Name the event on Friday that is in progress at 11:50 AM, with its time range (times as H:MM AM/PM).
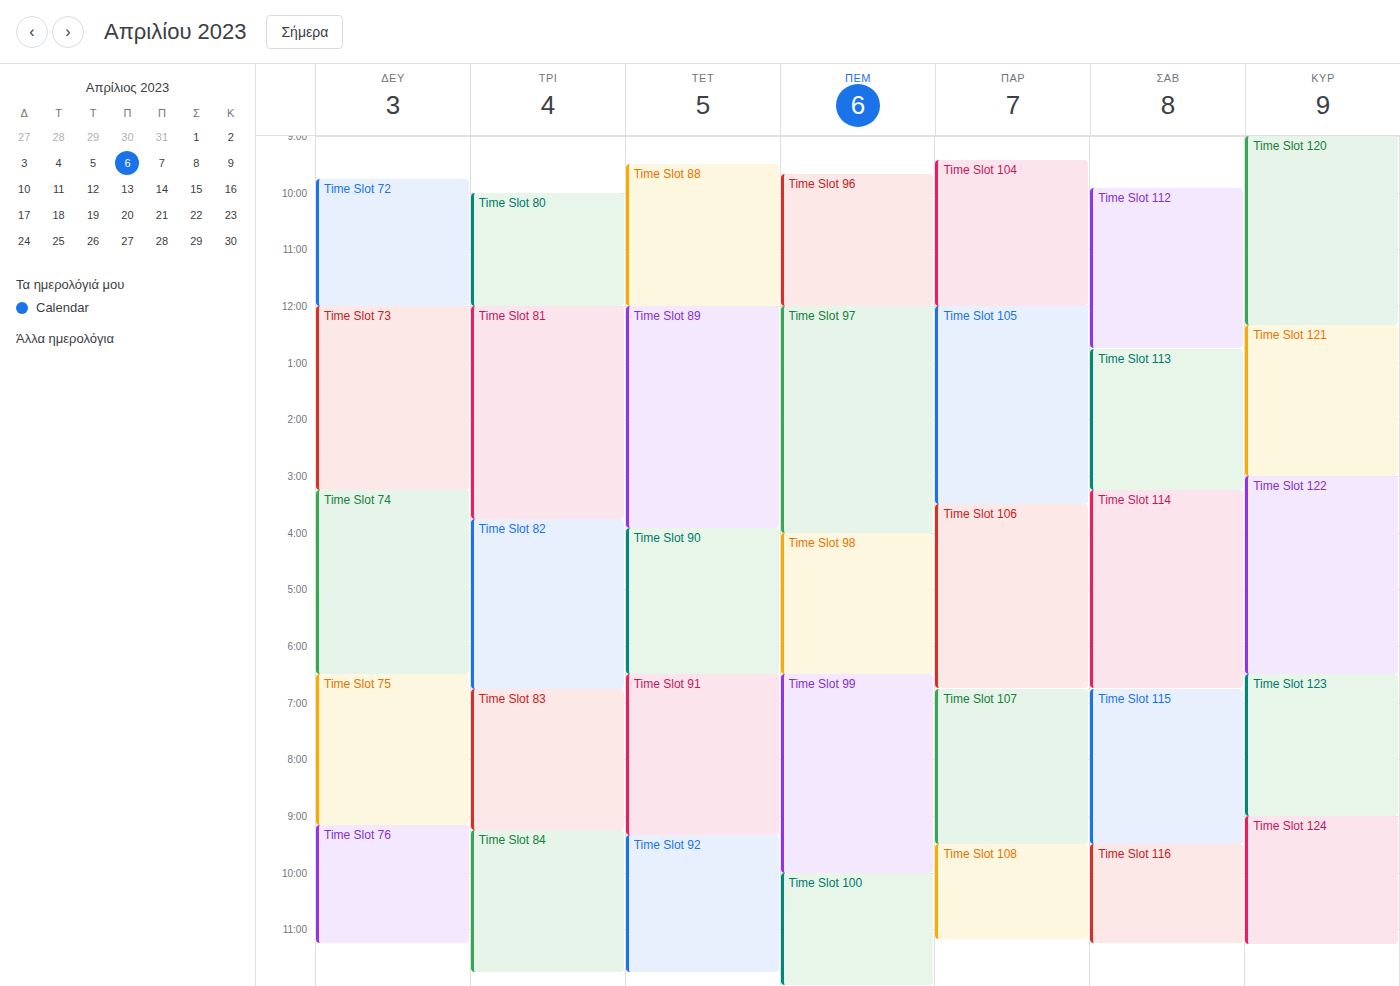
"Time Slot 104", 9:25 AM to 12:00 PM